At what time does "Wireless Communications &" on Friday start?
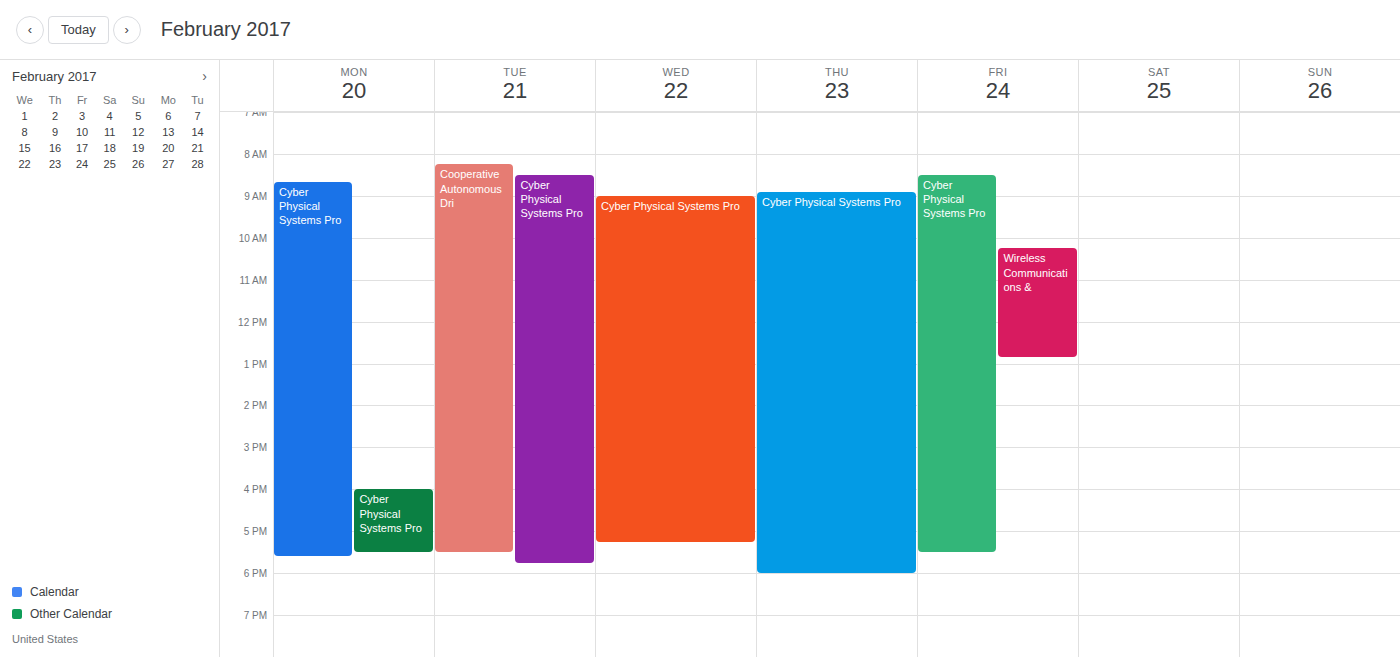
10:15 AM